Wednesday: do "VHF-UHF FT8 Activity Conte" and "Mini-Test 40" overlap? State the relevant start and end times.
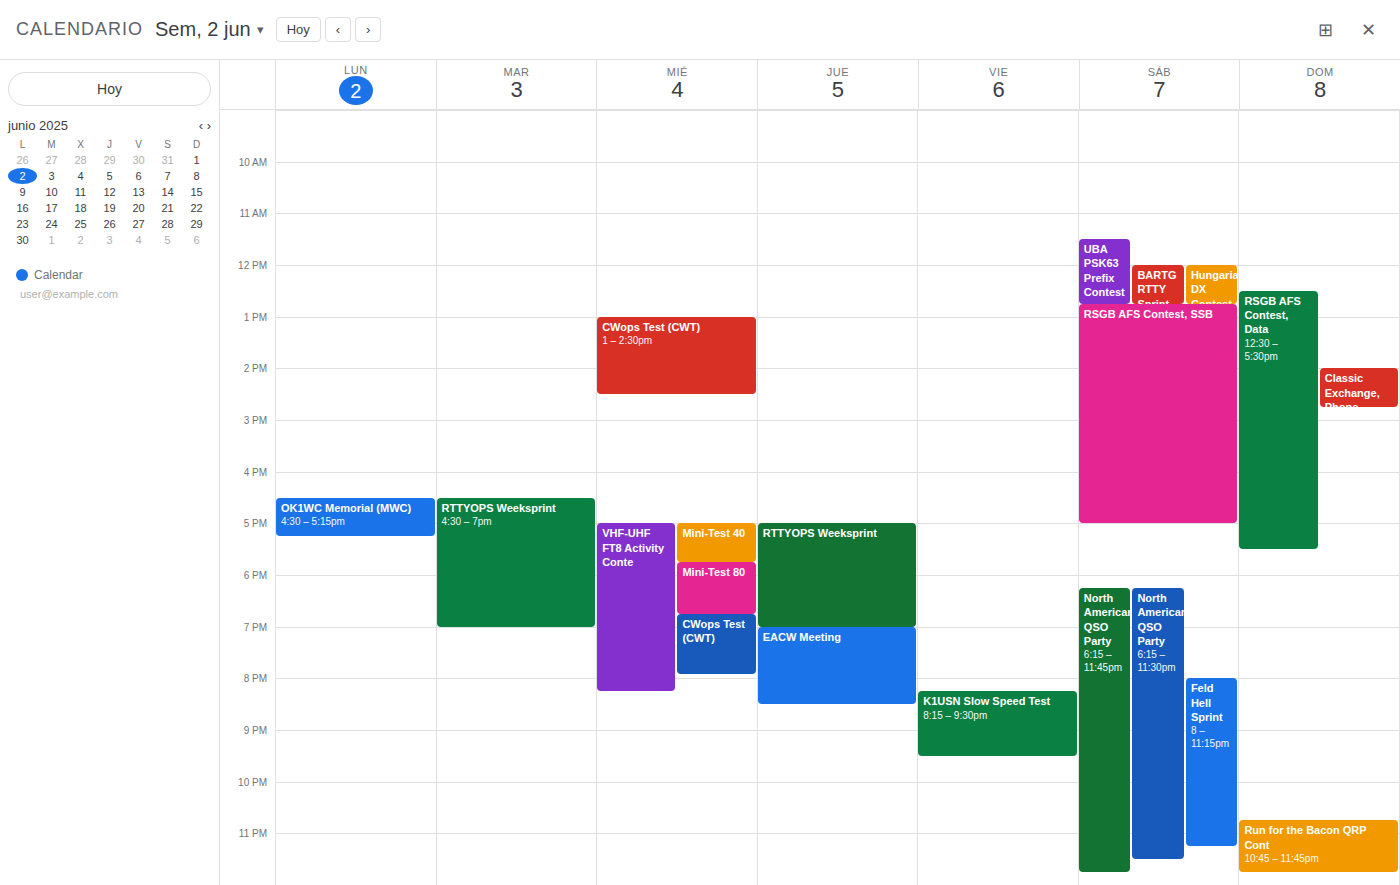
"Mini-Test 40" runs 5:00 PM to 5:45 PM, inside "VHF-UHF FT8 Activity Conte" -- they overlap.